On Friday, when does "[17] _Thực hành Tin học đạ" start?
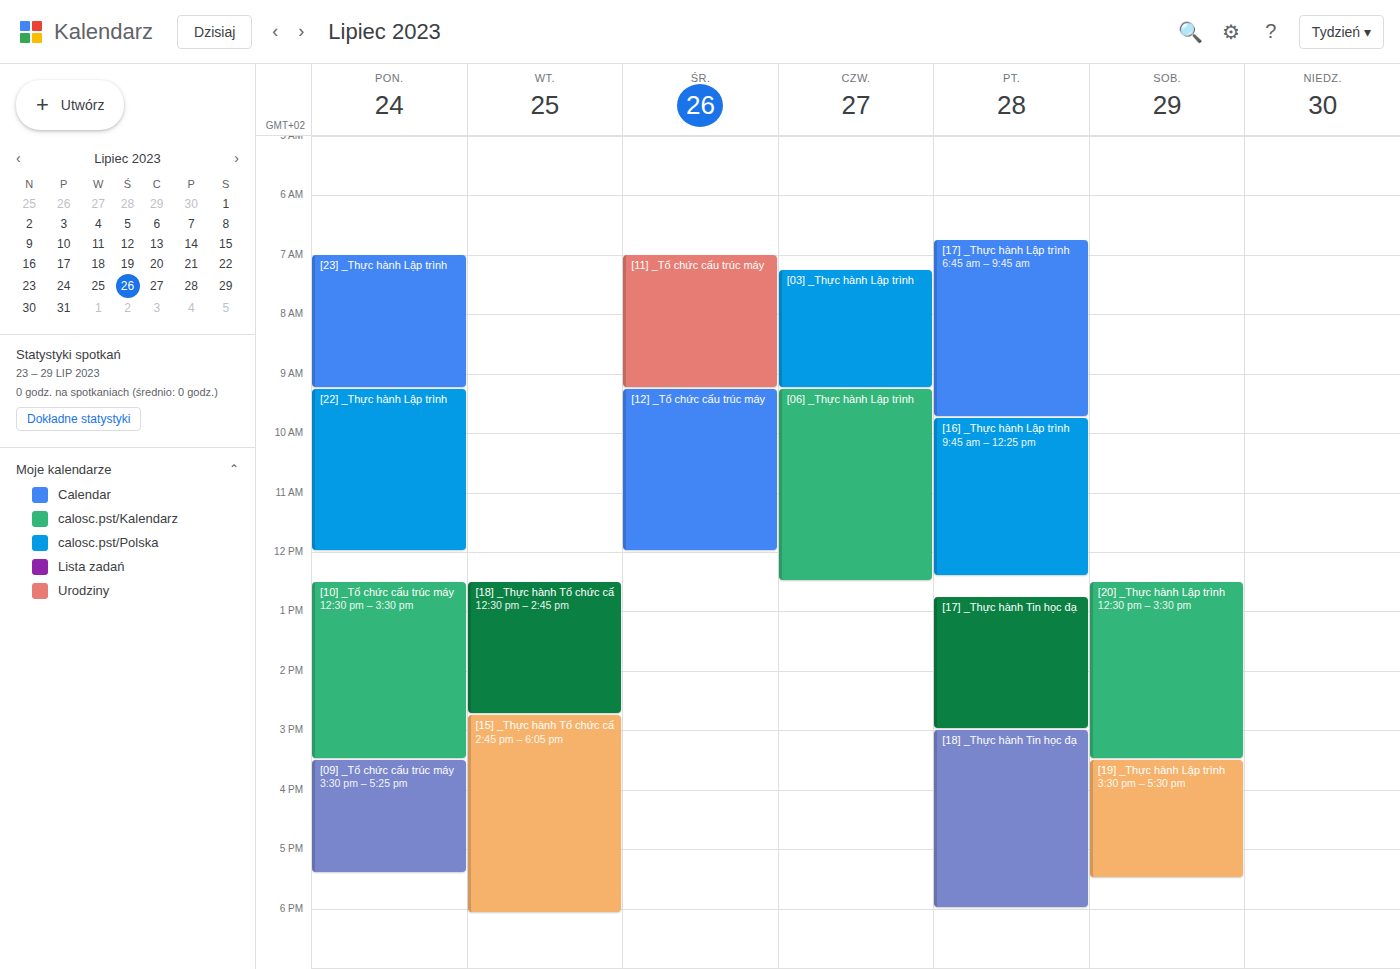
12:45